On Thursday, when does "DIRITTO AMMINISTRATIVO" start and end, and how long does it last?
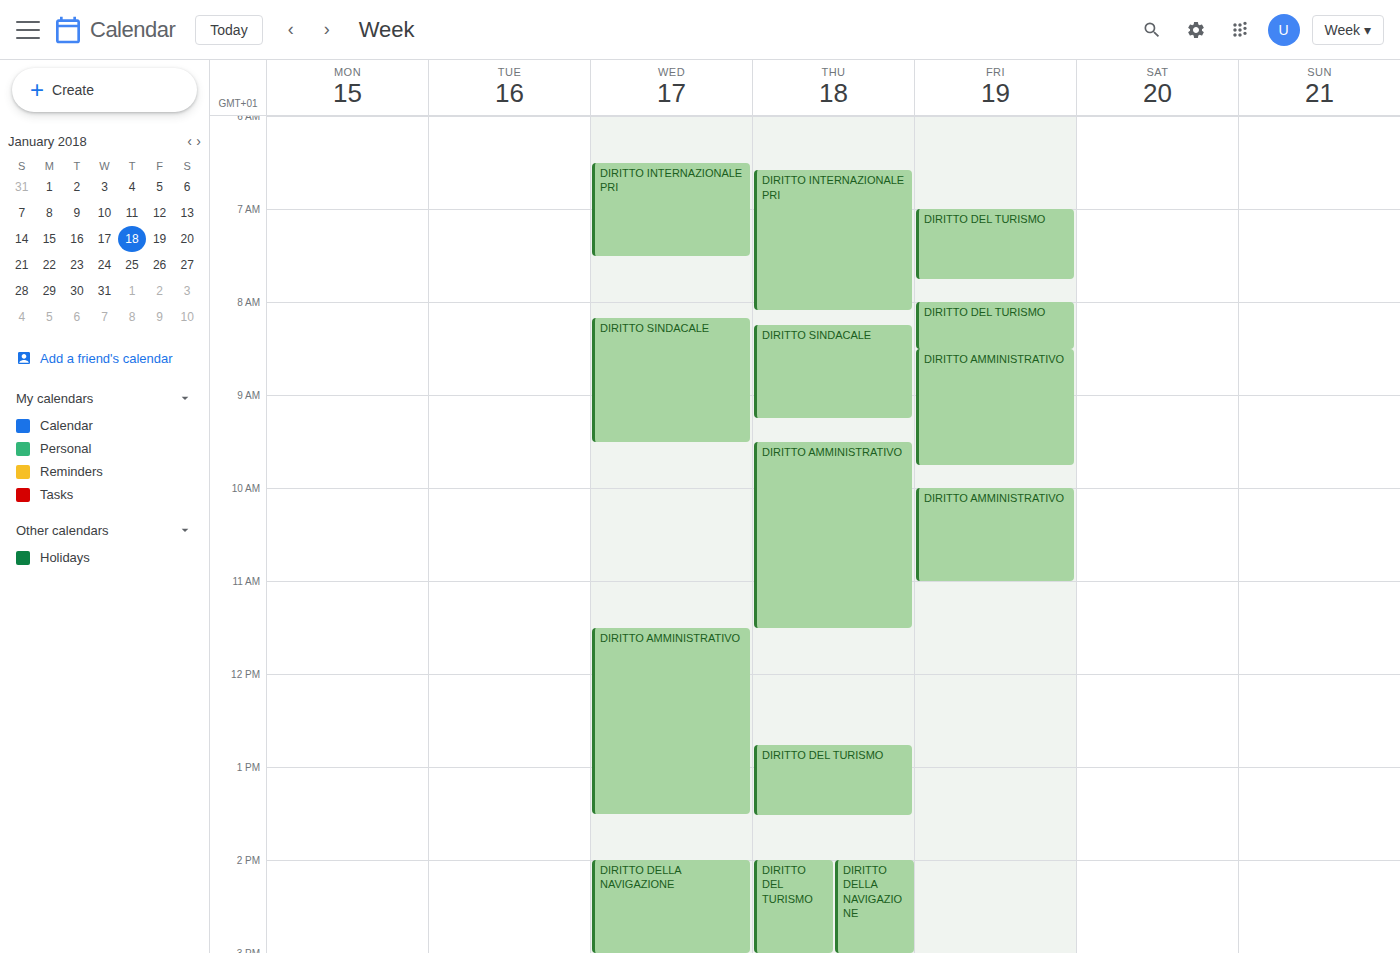
9:30 AM to 11:30 AM, 2 hours